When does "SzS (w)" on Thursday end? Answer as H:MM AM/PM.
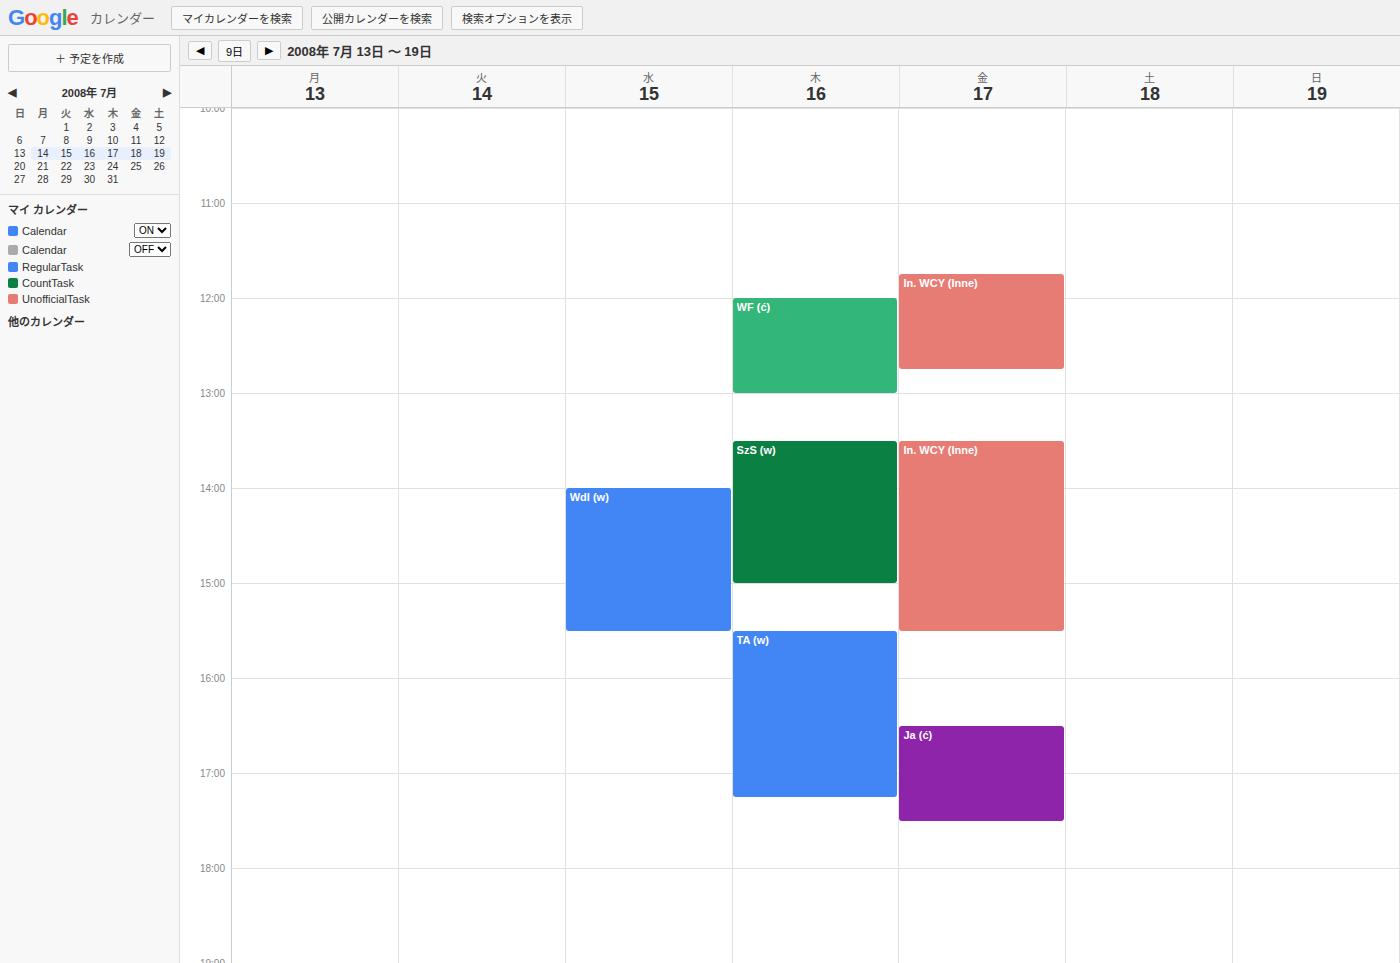
3:00 PM